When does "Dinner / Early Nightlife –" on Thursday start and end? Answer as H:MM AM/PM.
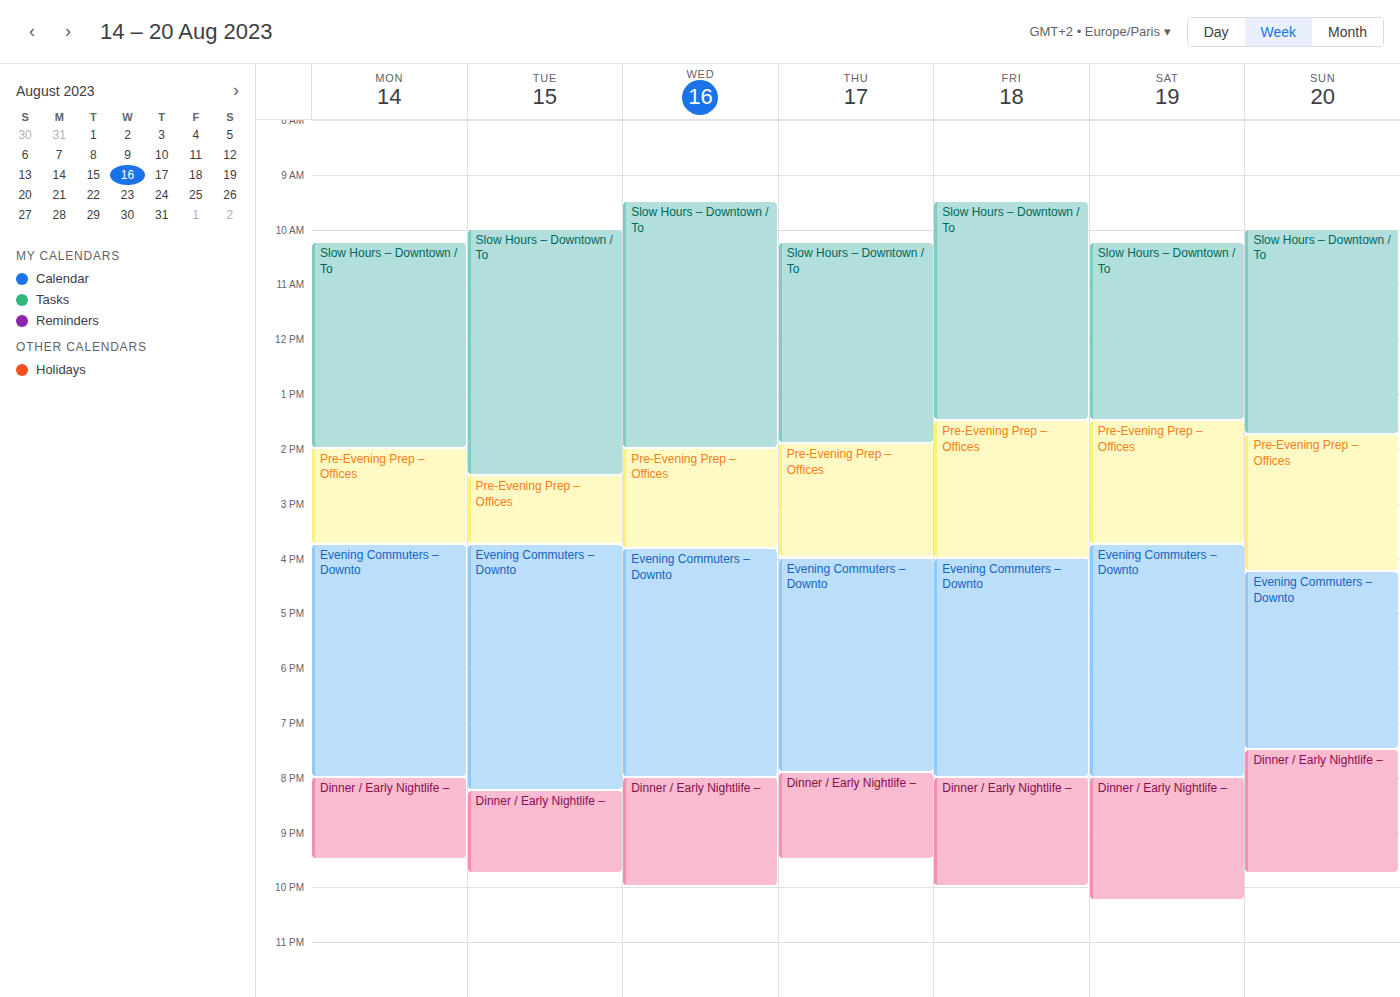
7:55 PM to 9:30 PM